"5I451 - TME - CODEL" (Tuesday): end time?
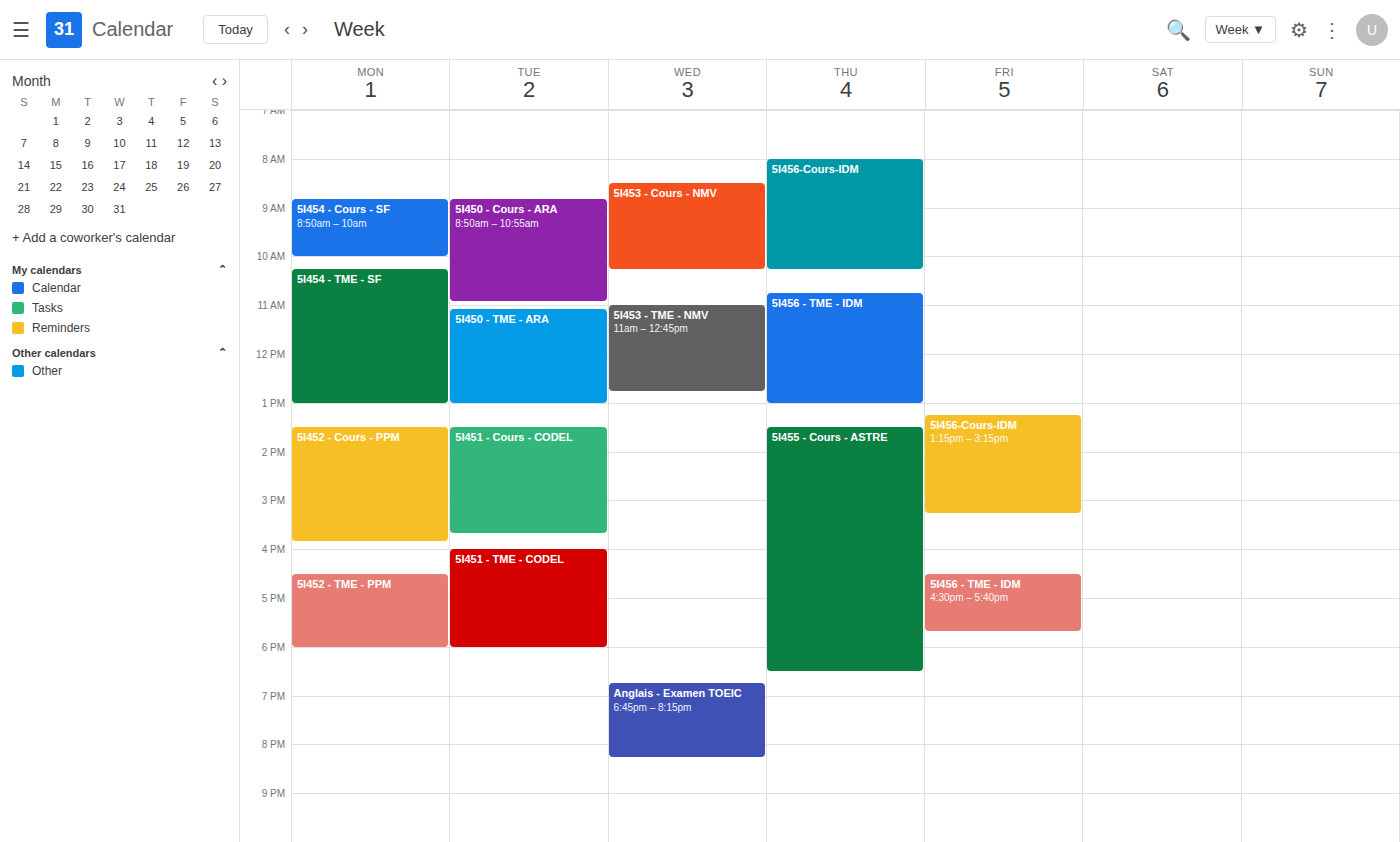
6:00 PM